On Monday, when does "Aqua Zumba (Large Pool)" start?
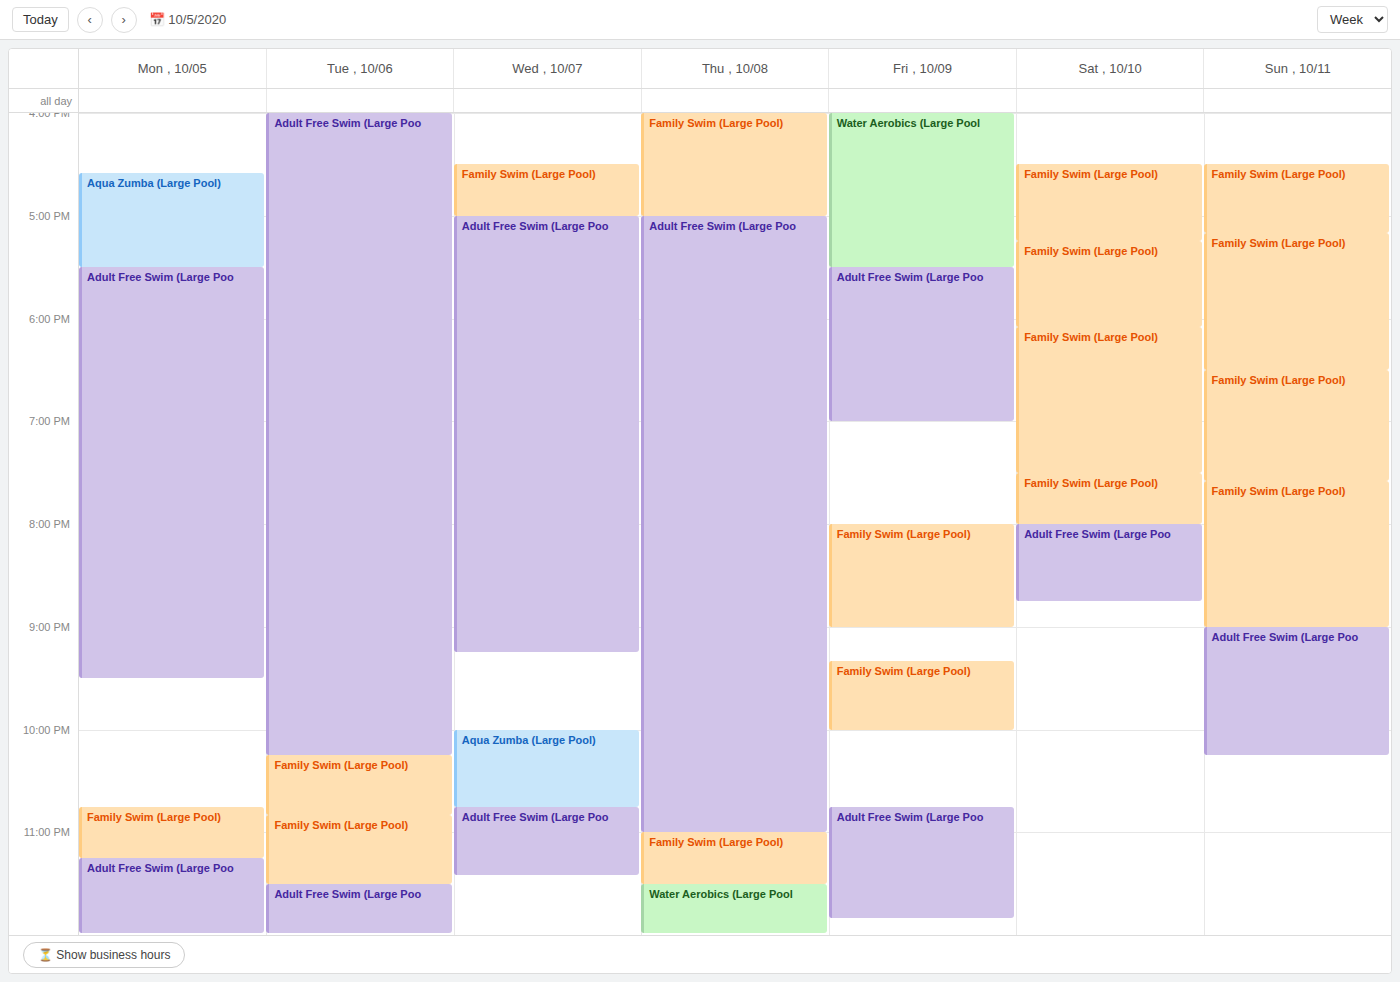
4:35 PM